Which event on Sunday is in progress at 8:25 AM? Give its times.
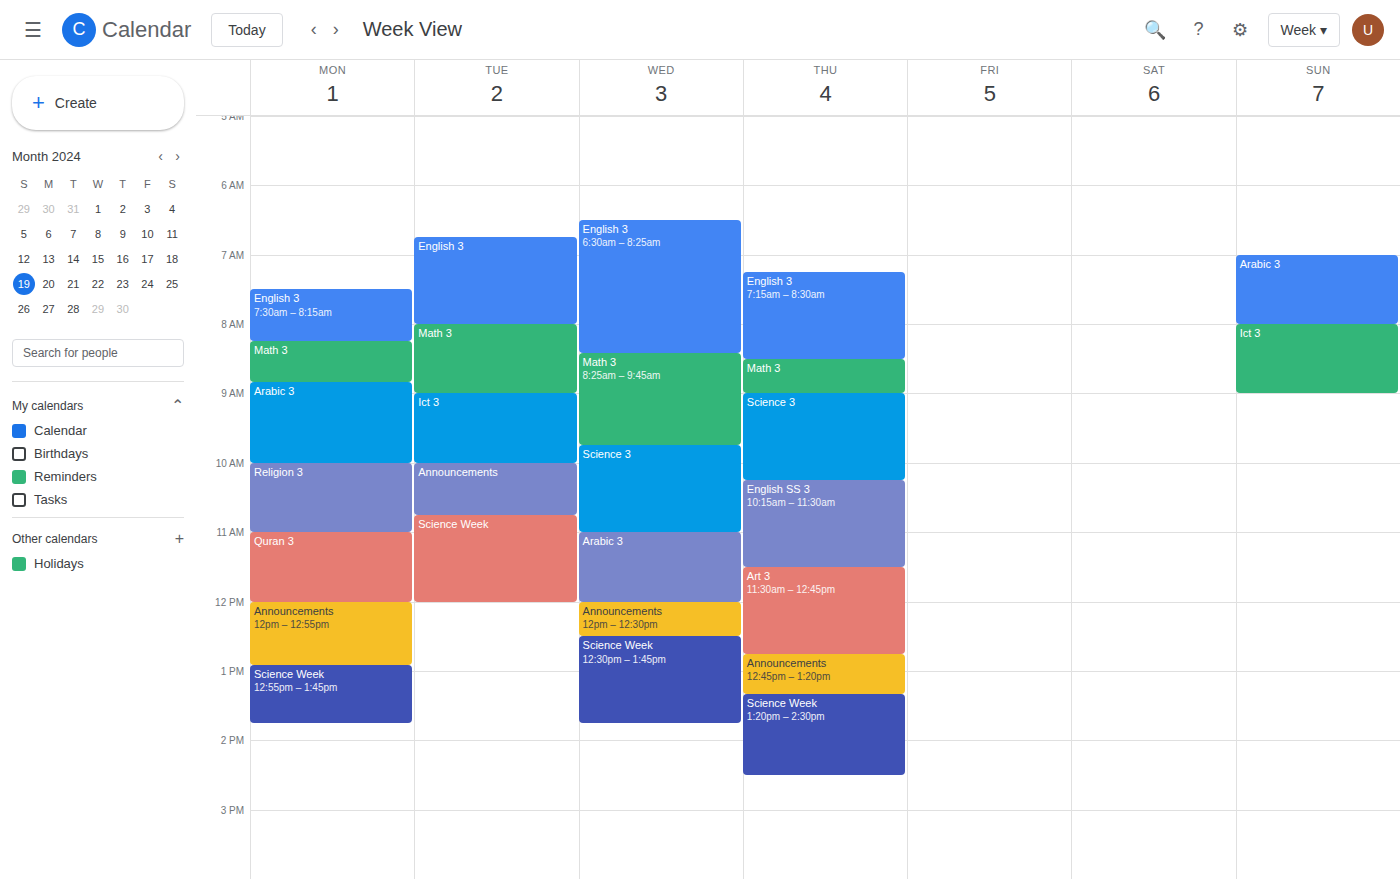
"Ict 3", 8:00 AM to 9:00 AM